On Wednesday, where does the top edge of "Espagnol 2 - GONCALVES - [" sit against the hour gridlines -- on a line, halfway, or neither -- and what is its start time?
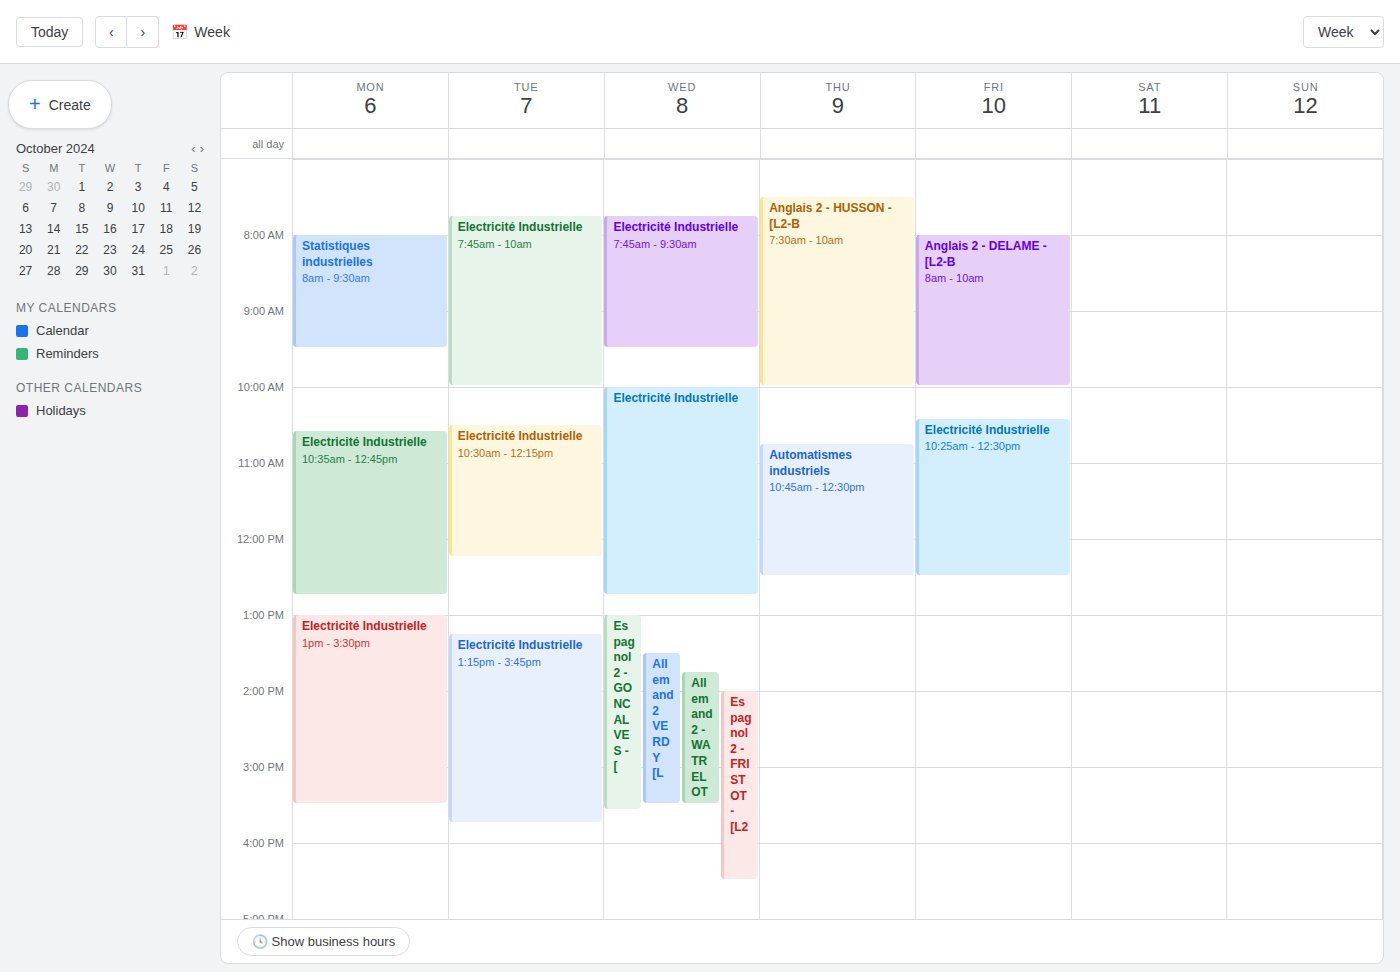
1:00 PM -- exactly on the 1 PM line.